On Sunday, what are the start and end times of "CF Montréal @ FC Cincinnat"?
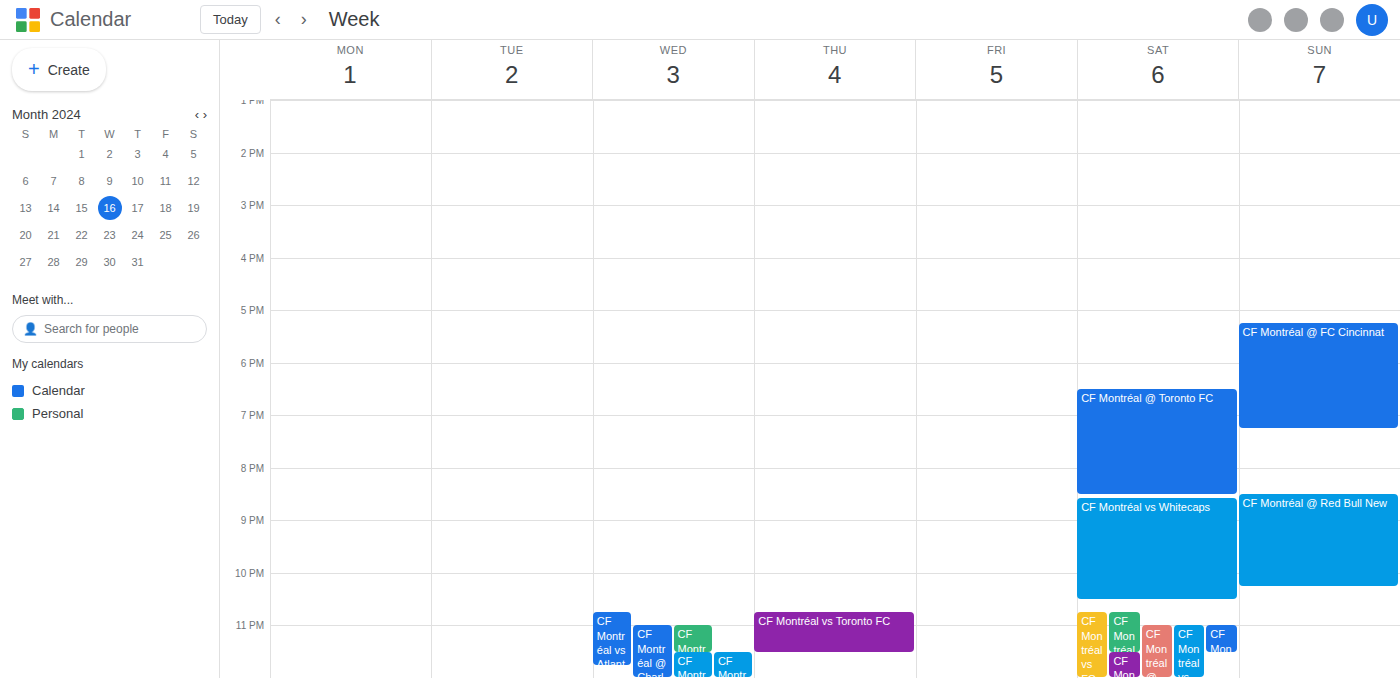
5:15 PM to 7:15 PM